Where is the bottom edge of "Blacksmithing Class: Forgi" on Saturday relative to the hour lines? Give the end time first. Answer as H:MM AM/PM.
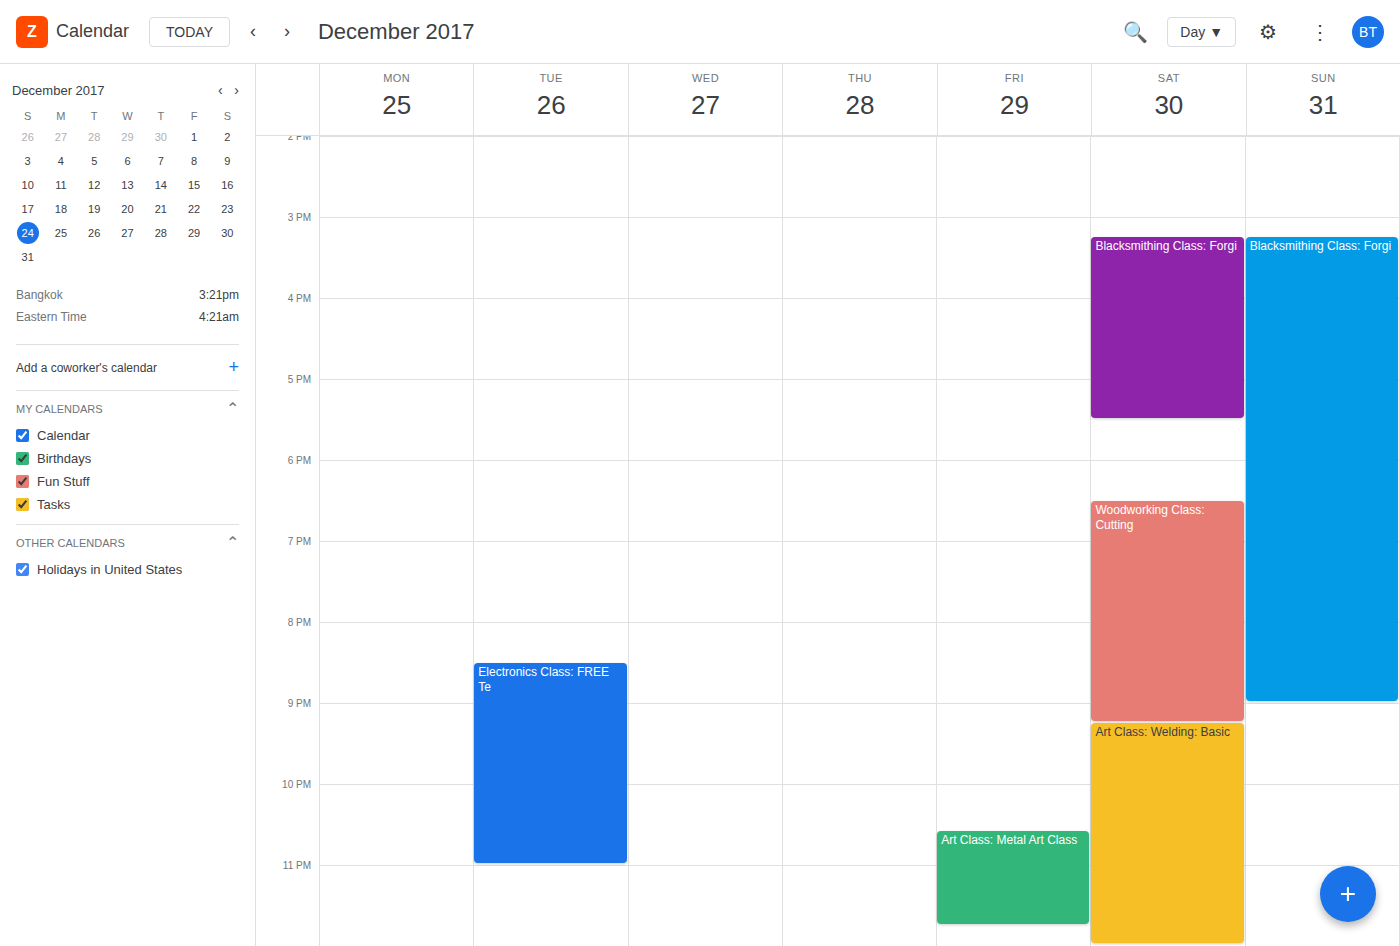
5:30 PM -- halfway between the 5 PM and 6 PM lines.